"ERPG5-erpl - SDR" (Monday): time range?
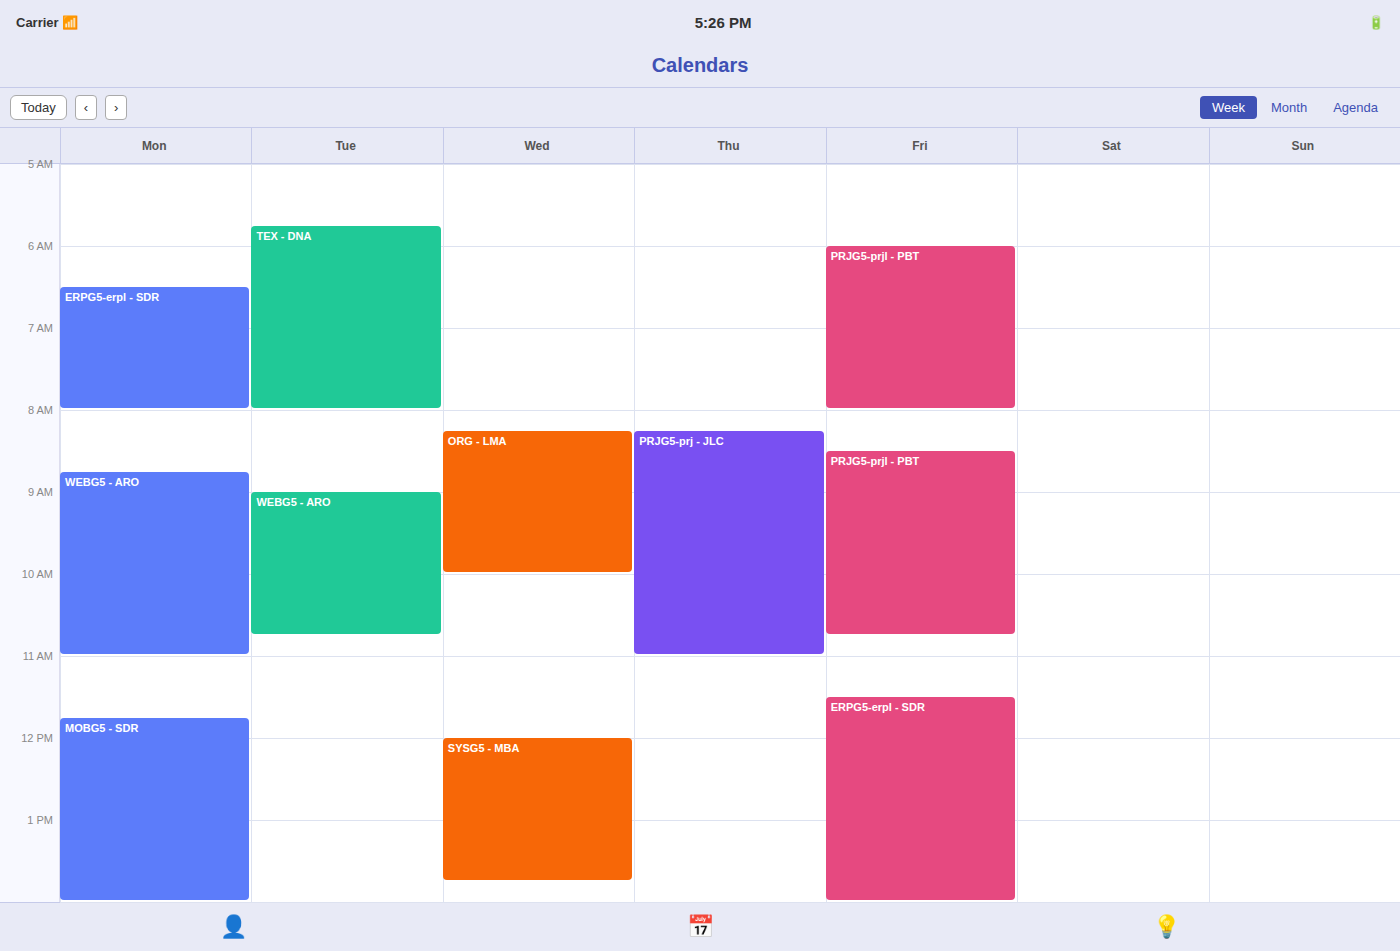
6:30 AM to 8:00 AM